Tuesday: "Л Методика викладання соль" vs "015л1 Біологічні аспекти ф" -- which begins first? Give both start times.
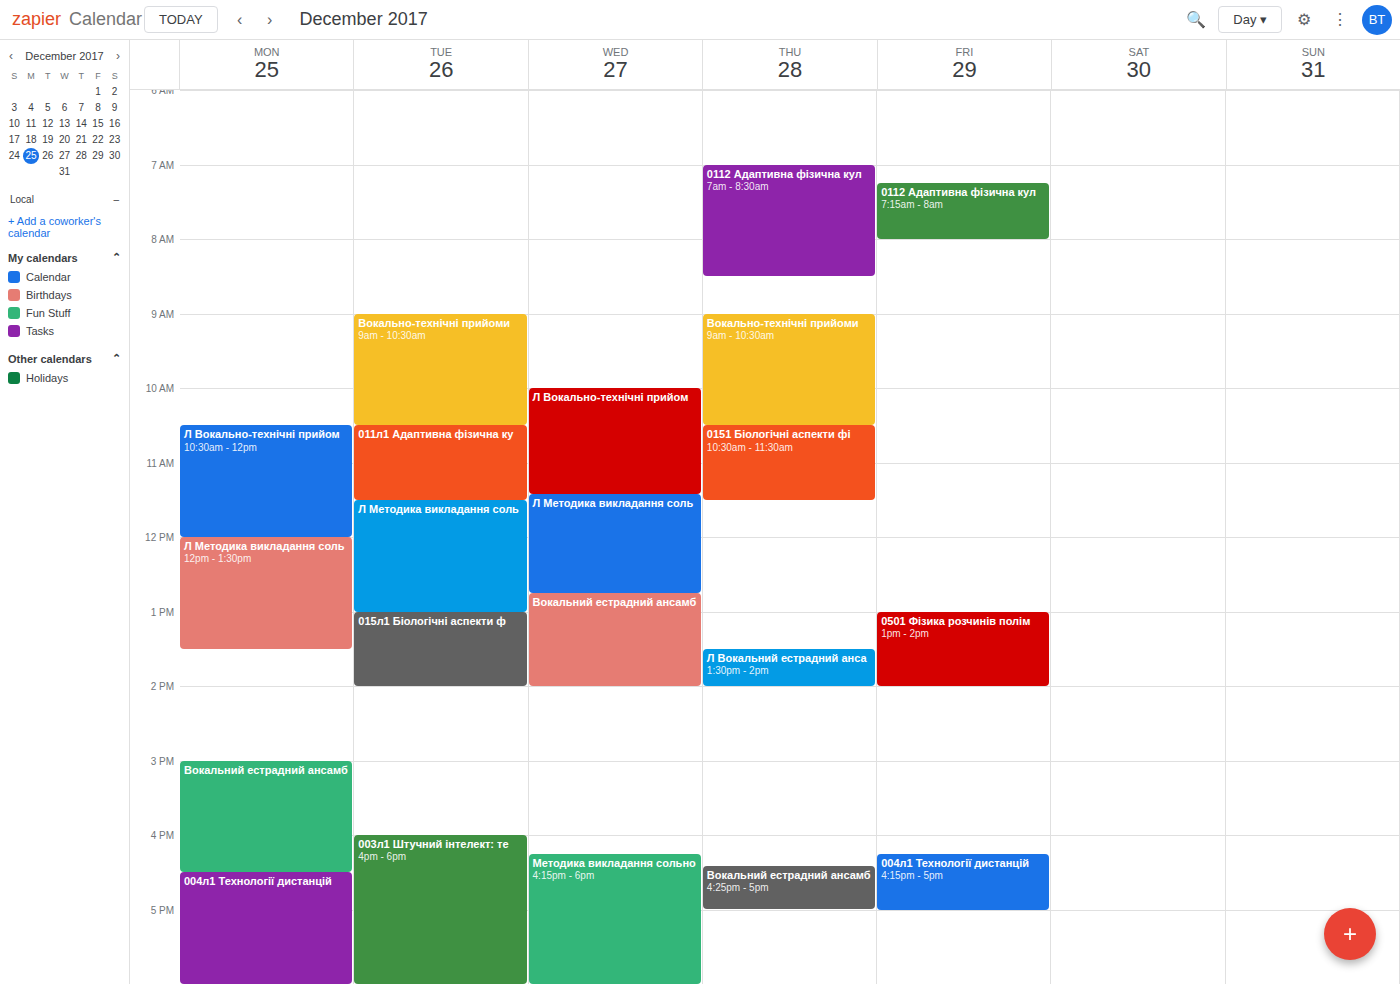
"Л Методика викладання соль" 11:30 AM; "015л1 Біологічні аспекти ф" 1:00 PM.